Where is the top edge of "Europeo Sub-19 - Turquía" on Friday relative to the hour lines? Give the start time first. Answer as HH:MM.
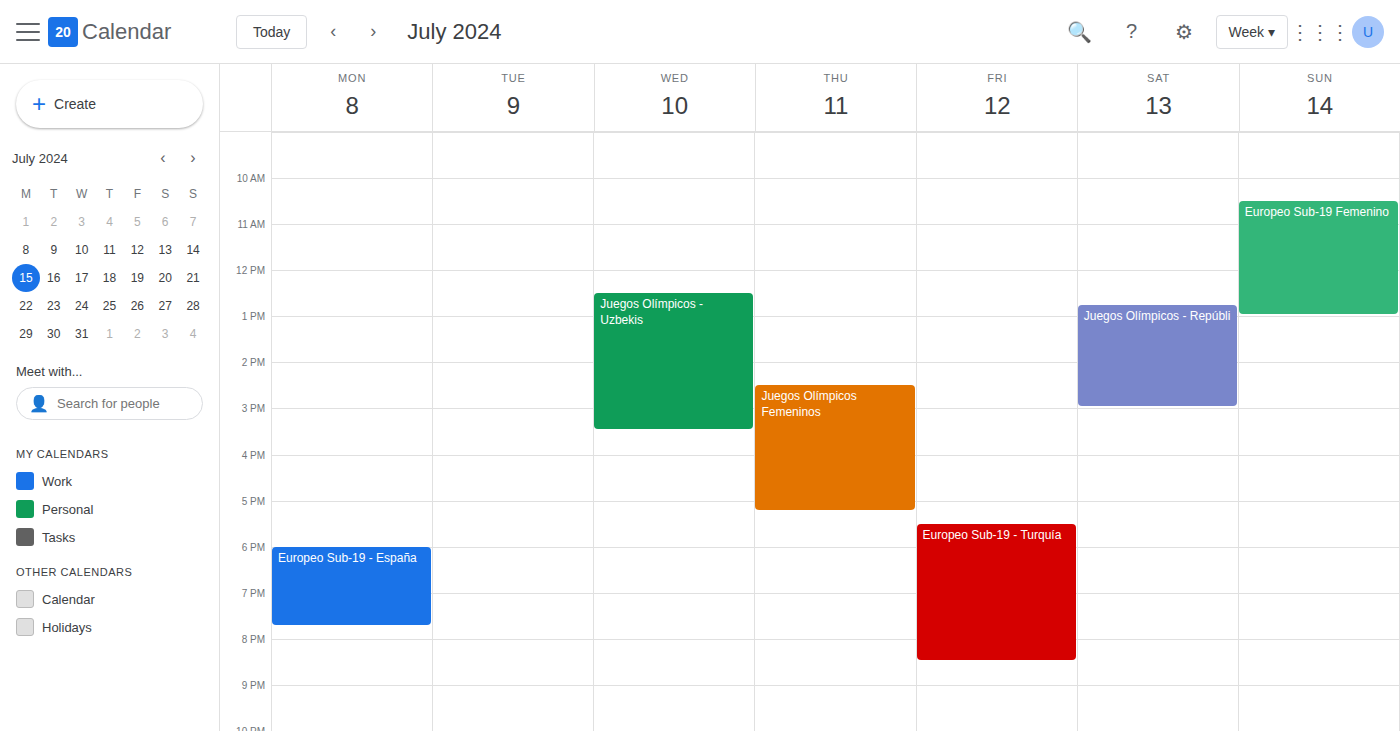
17:30 -- halfway between the 17:00 and 18:00 lines.